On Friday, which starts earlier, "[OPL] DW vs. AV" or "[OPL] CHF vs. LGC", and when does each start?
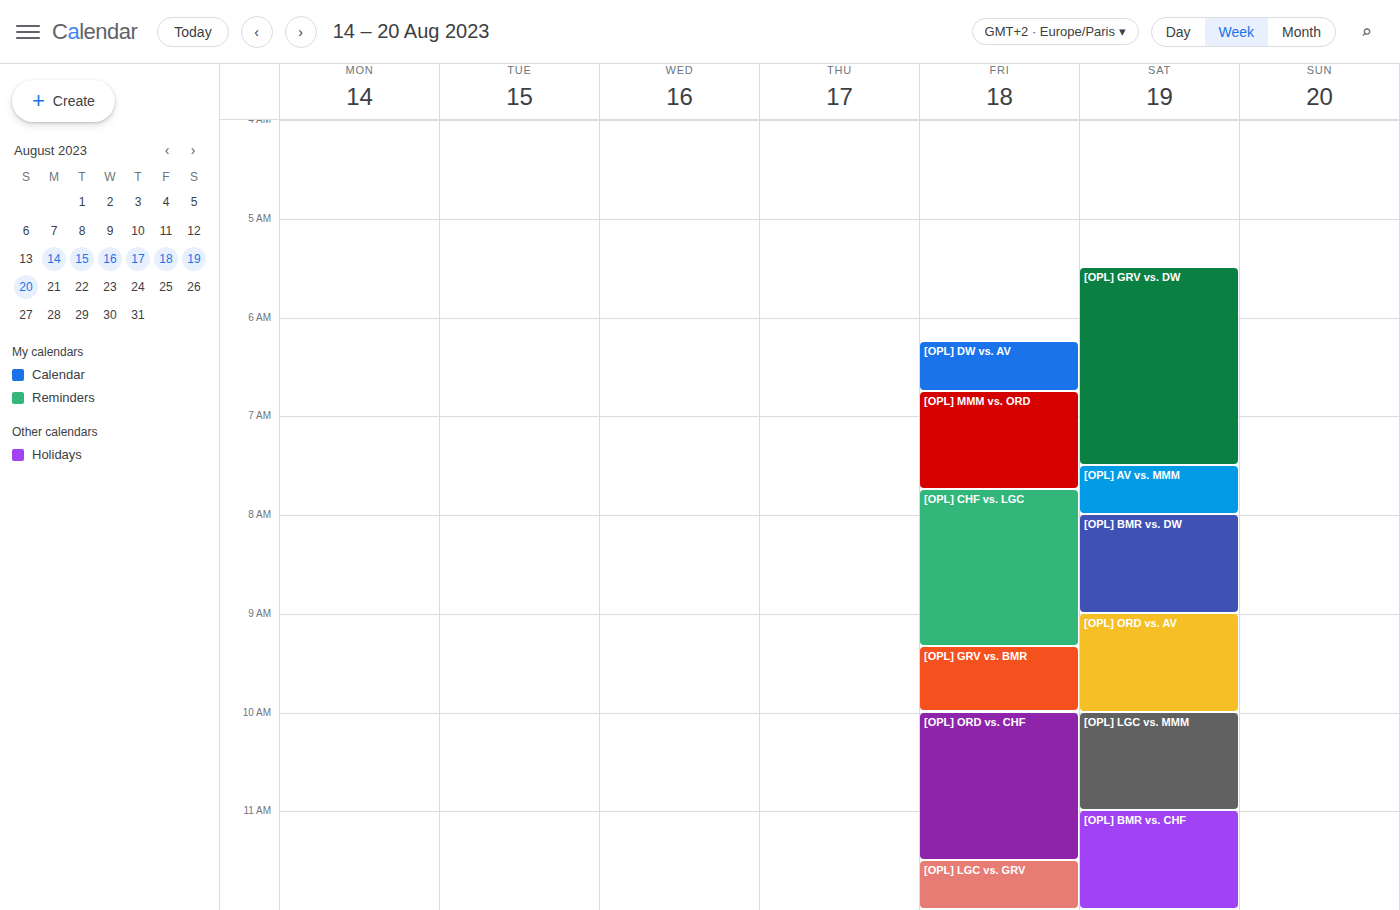
"[OPL] DW vs. AV" 6:15 AM; "[OPL] CHF vs. LGC" 7:45 AM.